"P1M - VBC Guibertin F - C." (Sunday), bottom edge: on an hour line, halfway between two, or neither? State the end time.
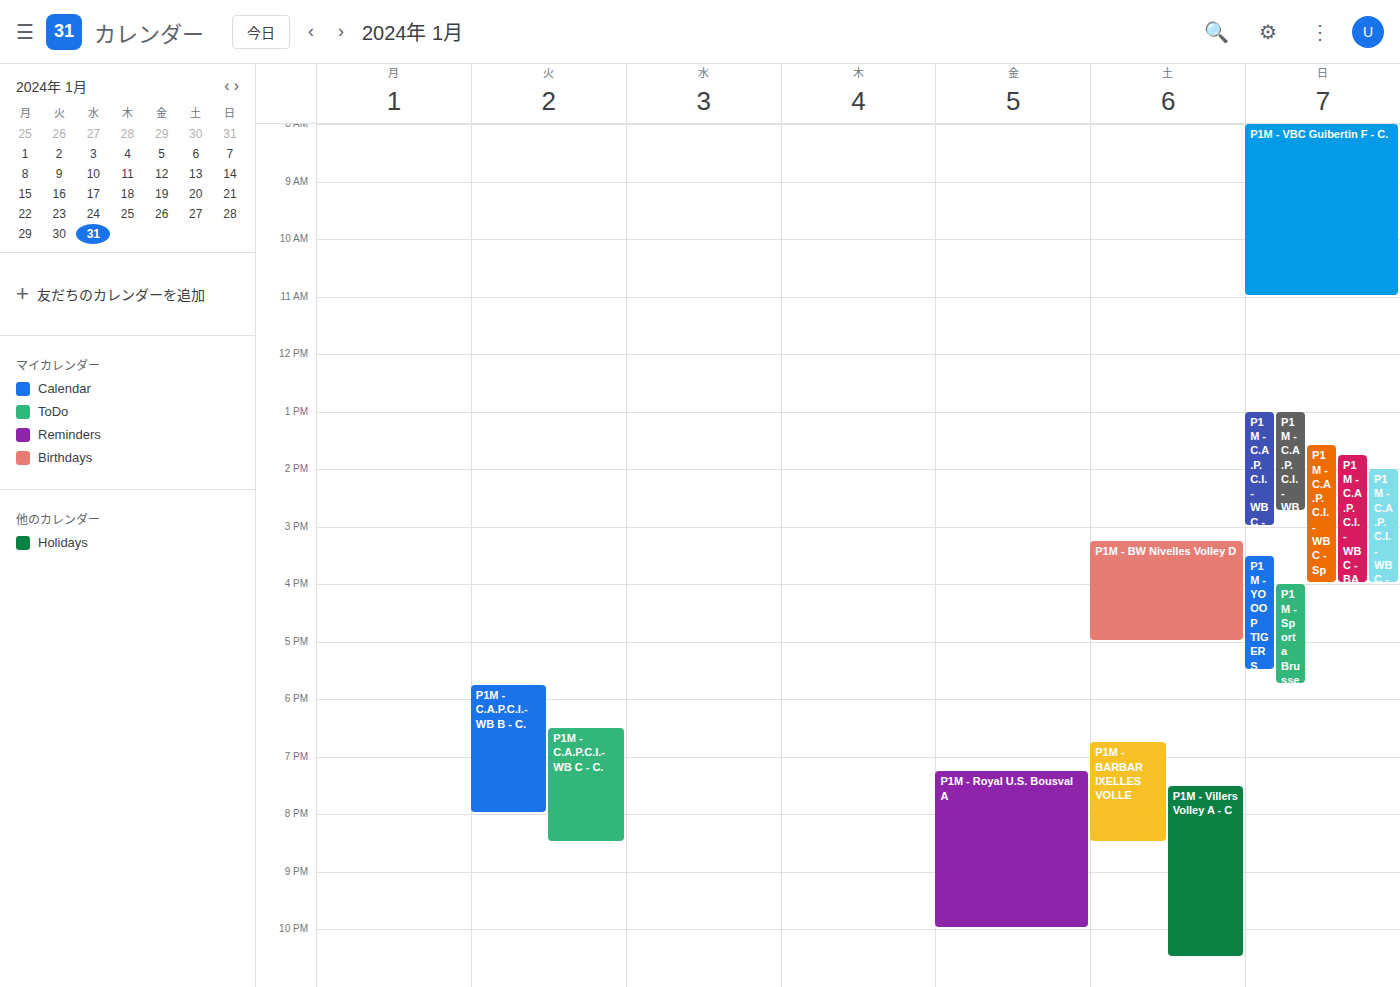
11:00 AM -- exactly on the 11 AM line.